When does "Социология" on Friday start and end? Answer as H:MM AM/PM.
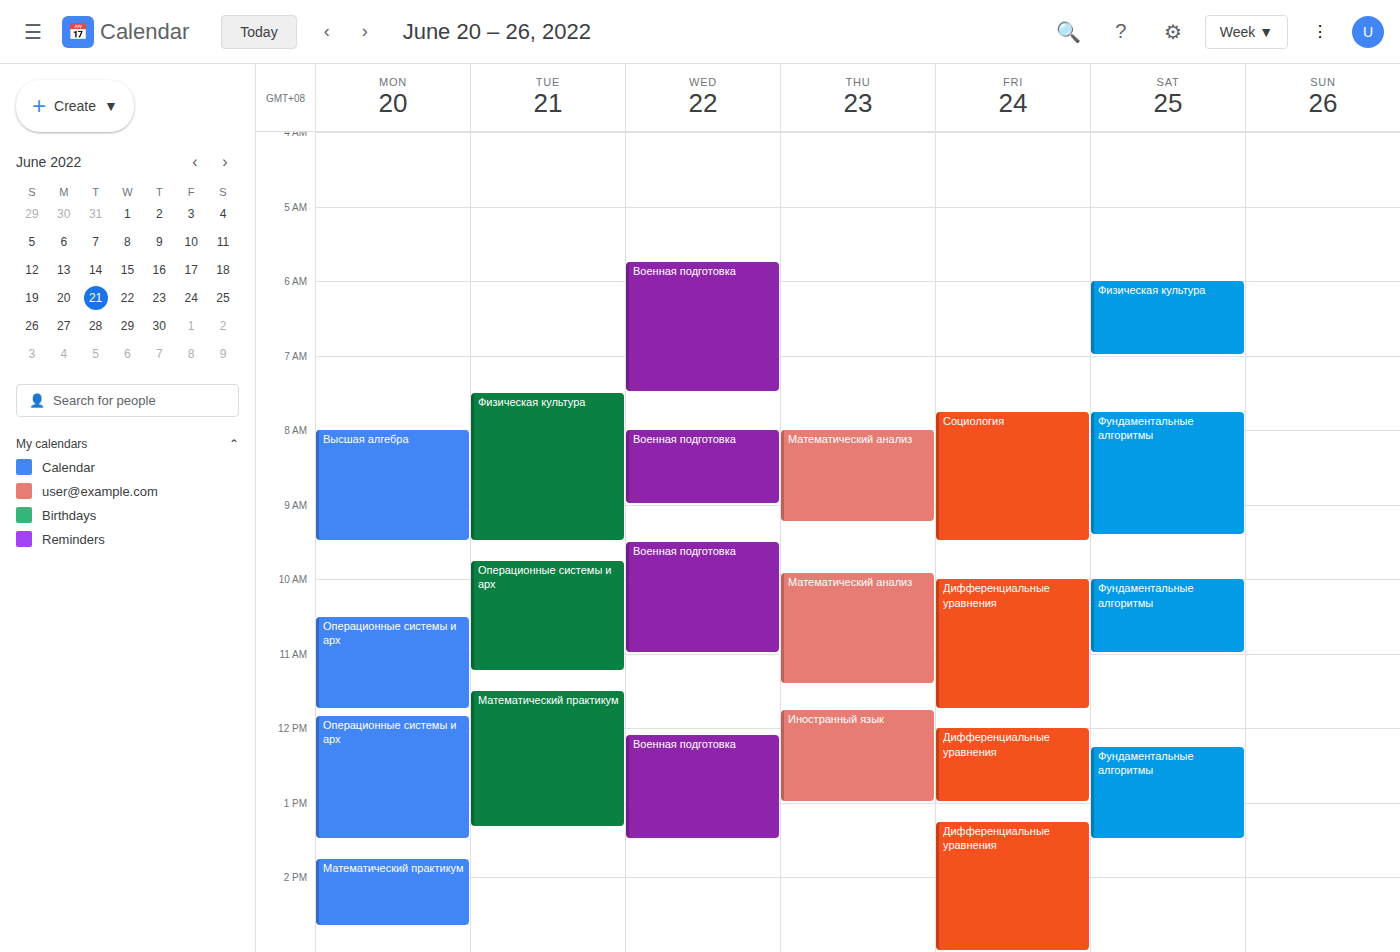
7:45 AM to 9:30 AM